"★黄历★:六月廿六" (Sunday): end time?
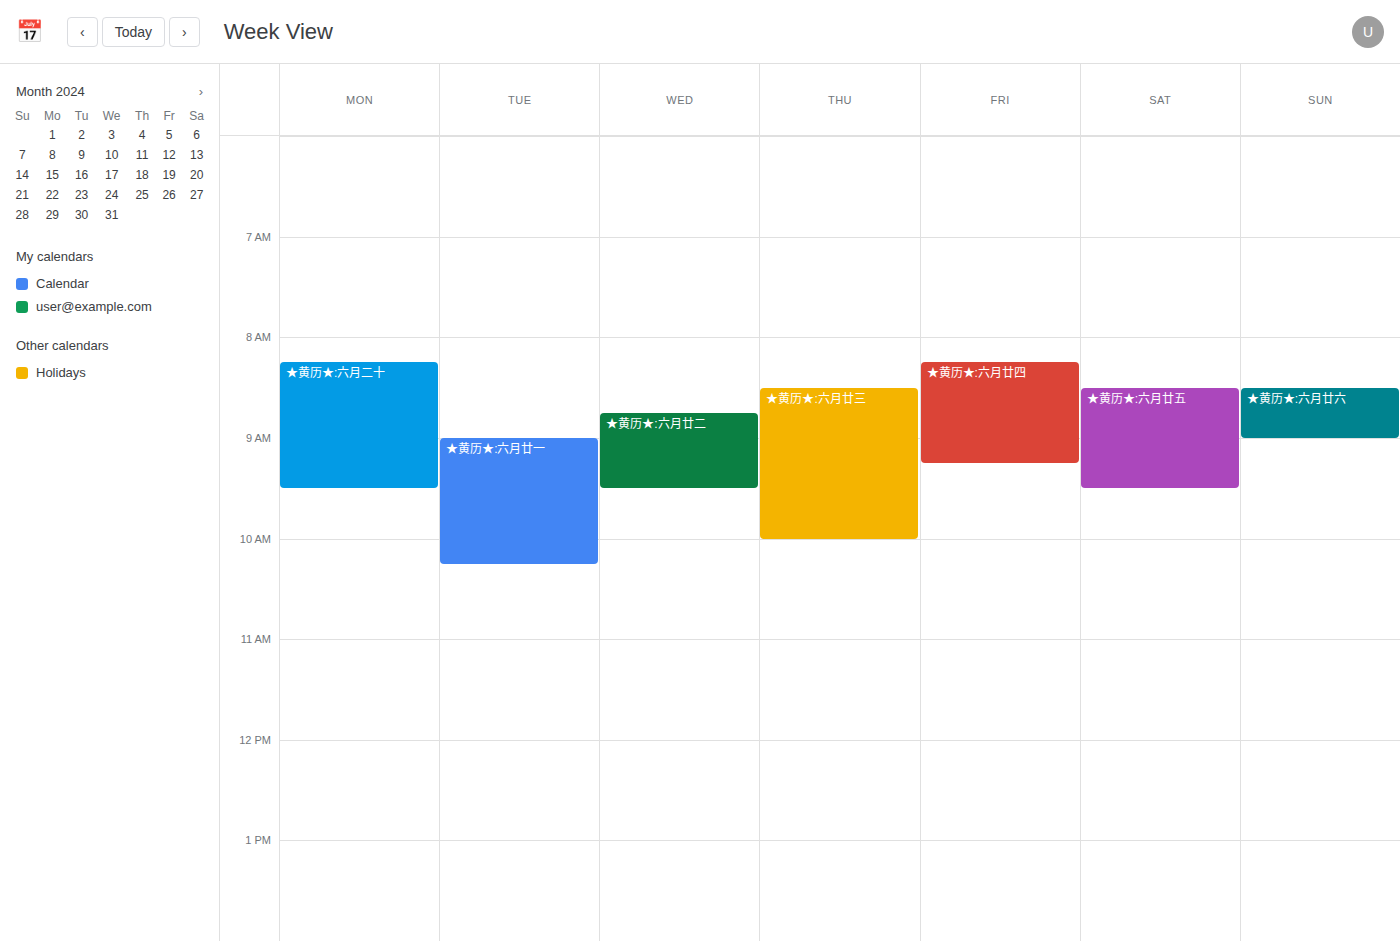
9:00 AM